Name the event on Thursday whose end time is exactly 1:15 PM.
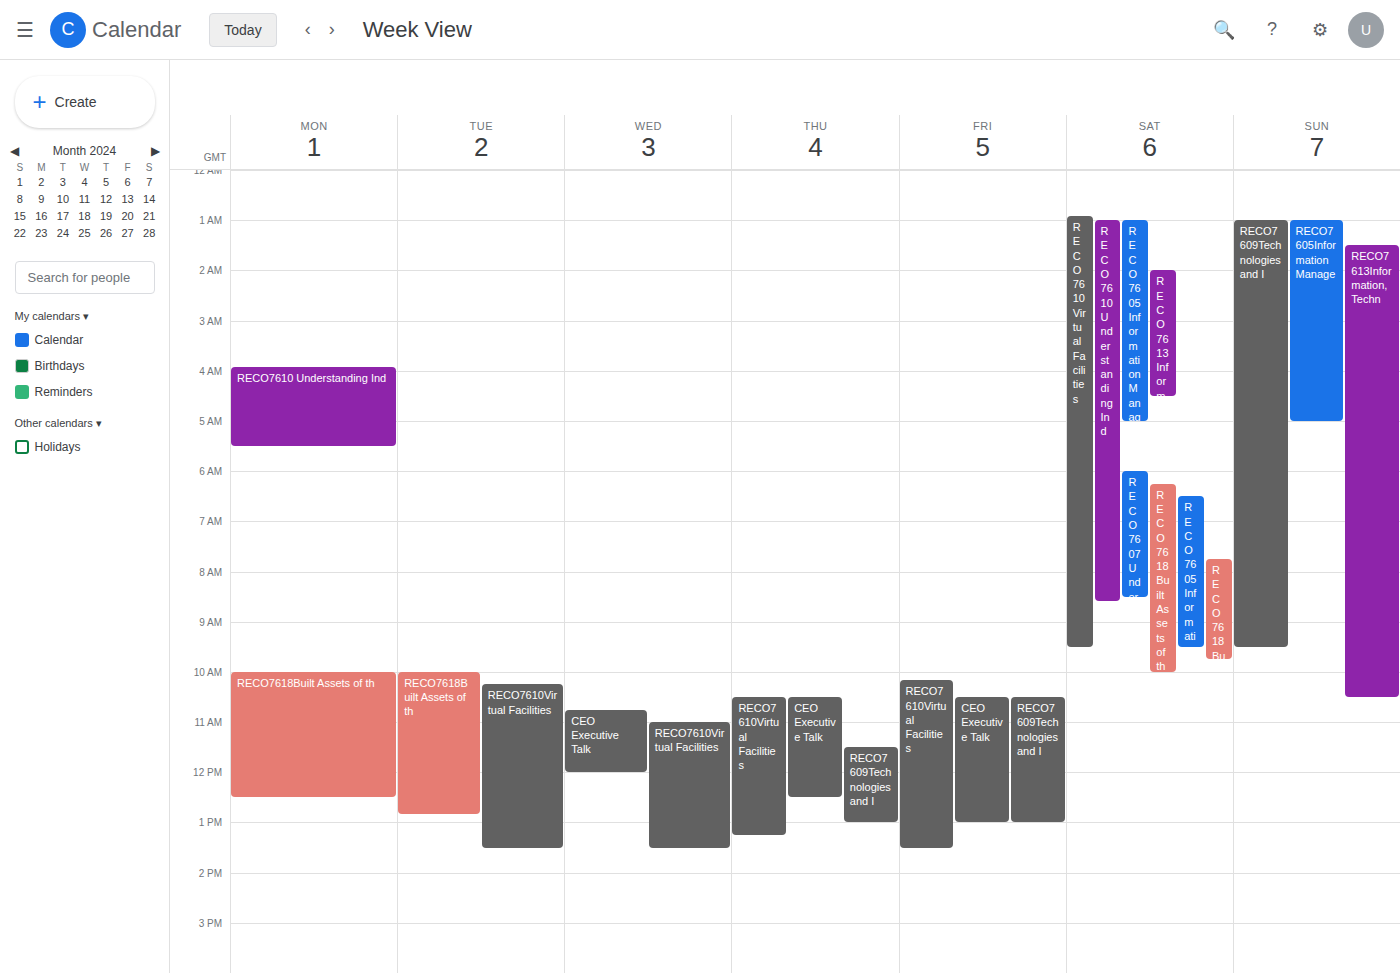
"RECO7610Virtual Facilities"